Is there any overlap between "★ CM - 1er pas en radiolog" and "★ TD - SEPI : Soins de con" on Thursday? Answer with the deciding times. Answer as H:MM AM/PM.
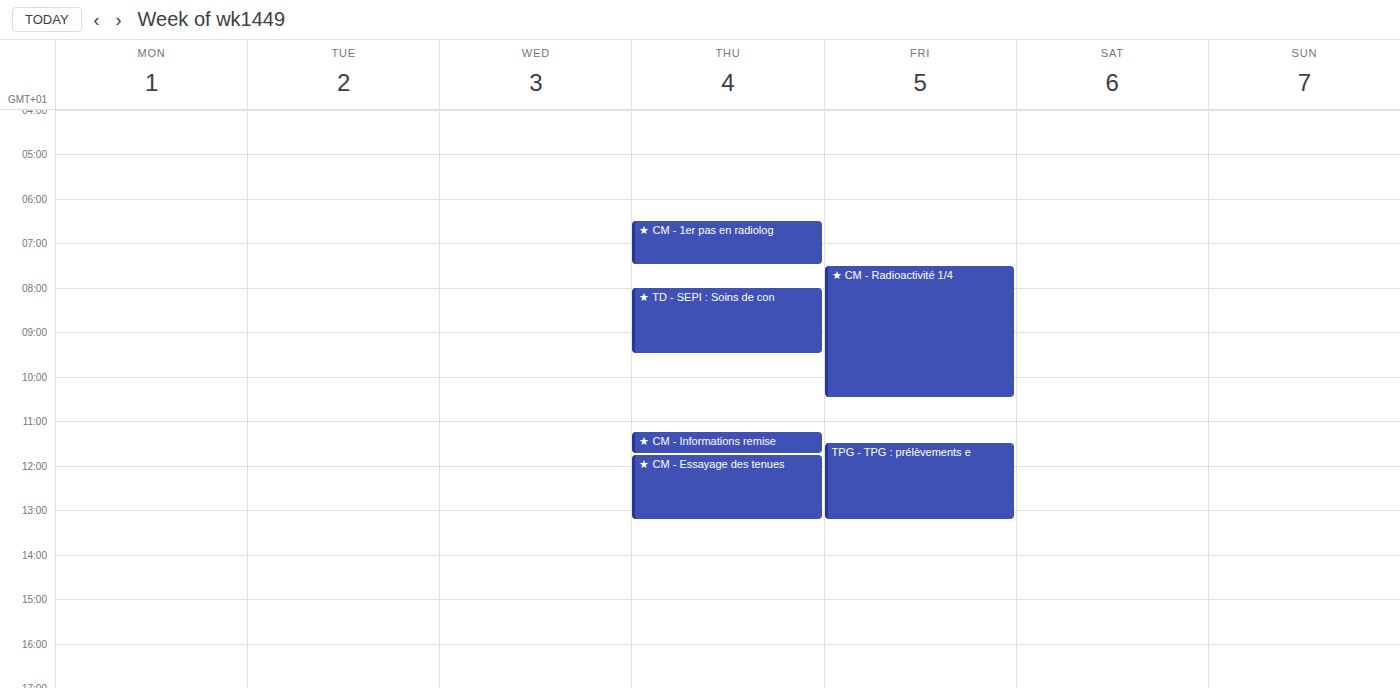
"★ CM - 1er pas en radiolog" ends at 7:30 AM and "★ TD - SEPI : Soins de con" starts at 8:00 AM -- no overlap.